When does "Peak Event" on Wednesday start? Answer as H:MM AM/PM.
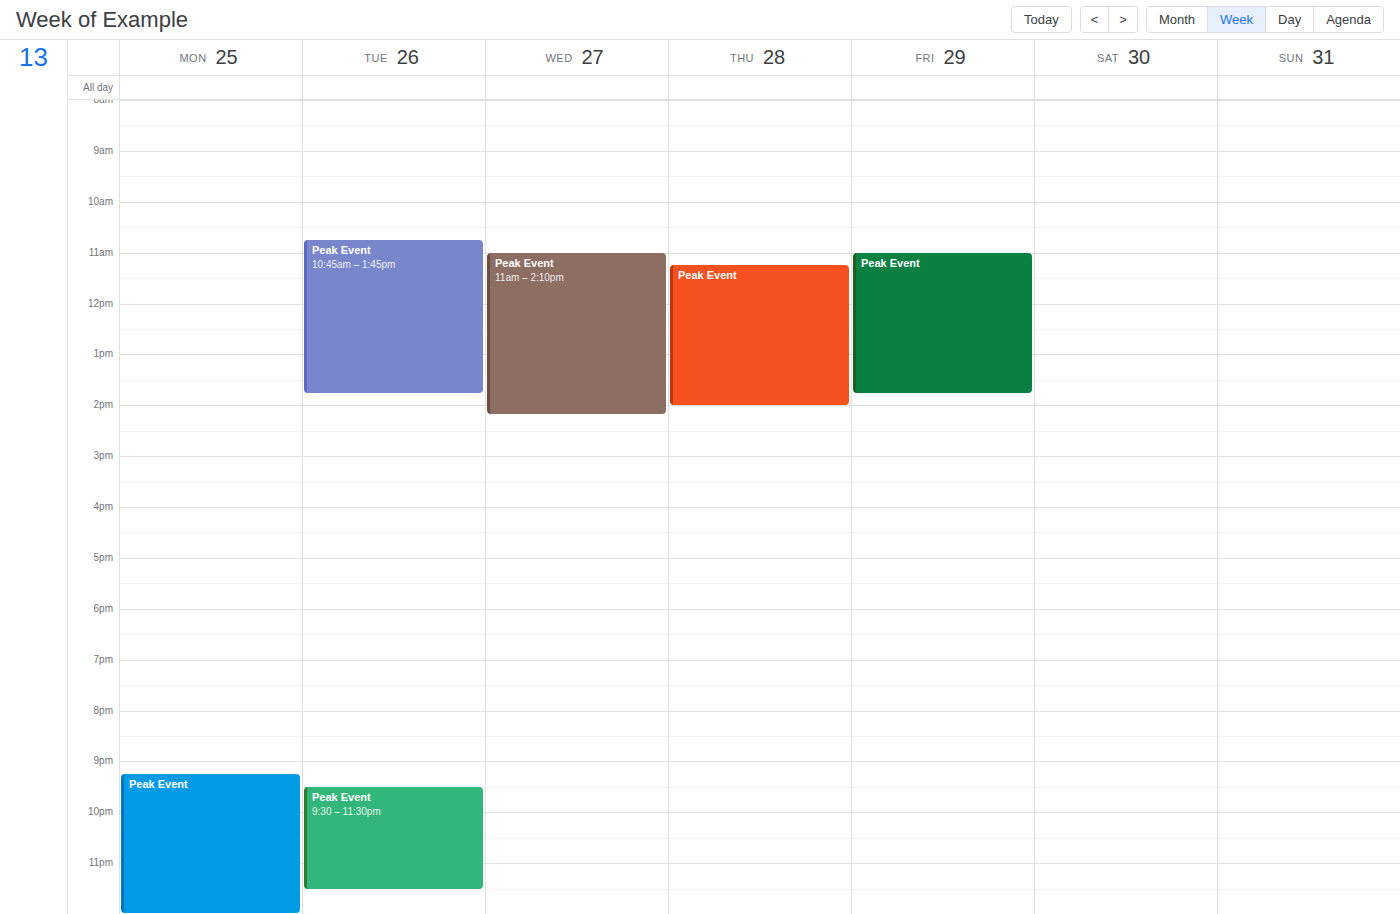
11:00 AM